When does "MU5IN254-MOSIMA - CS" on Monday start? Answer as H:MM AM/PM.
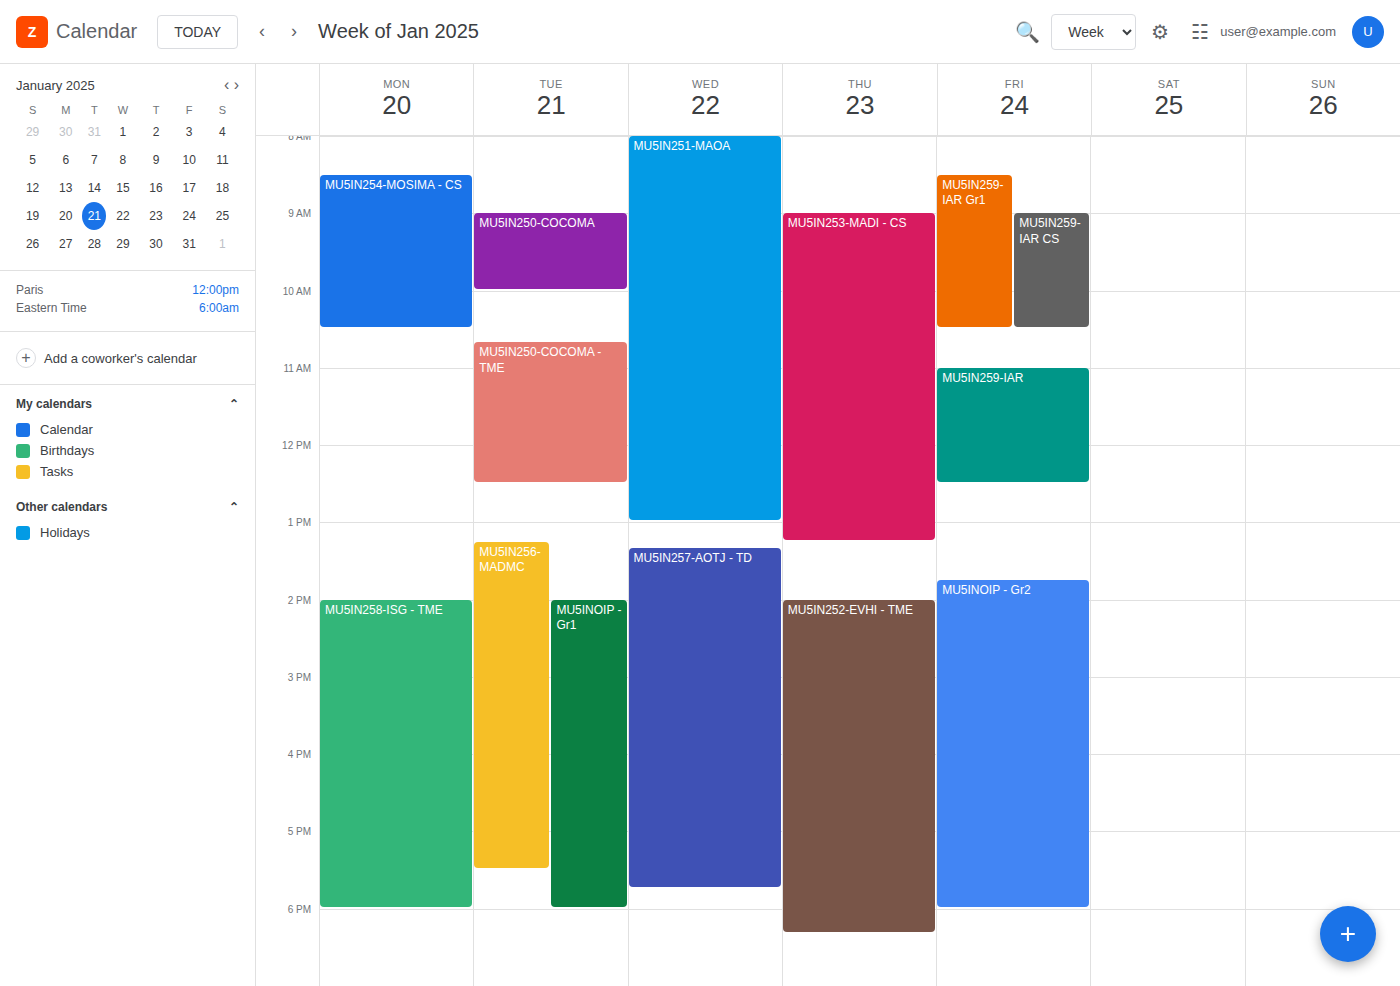
8:30 AM